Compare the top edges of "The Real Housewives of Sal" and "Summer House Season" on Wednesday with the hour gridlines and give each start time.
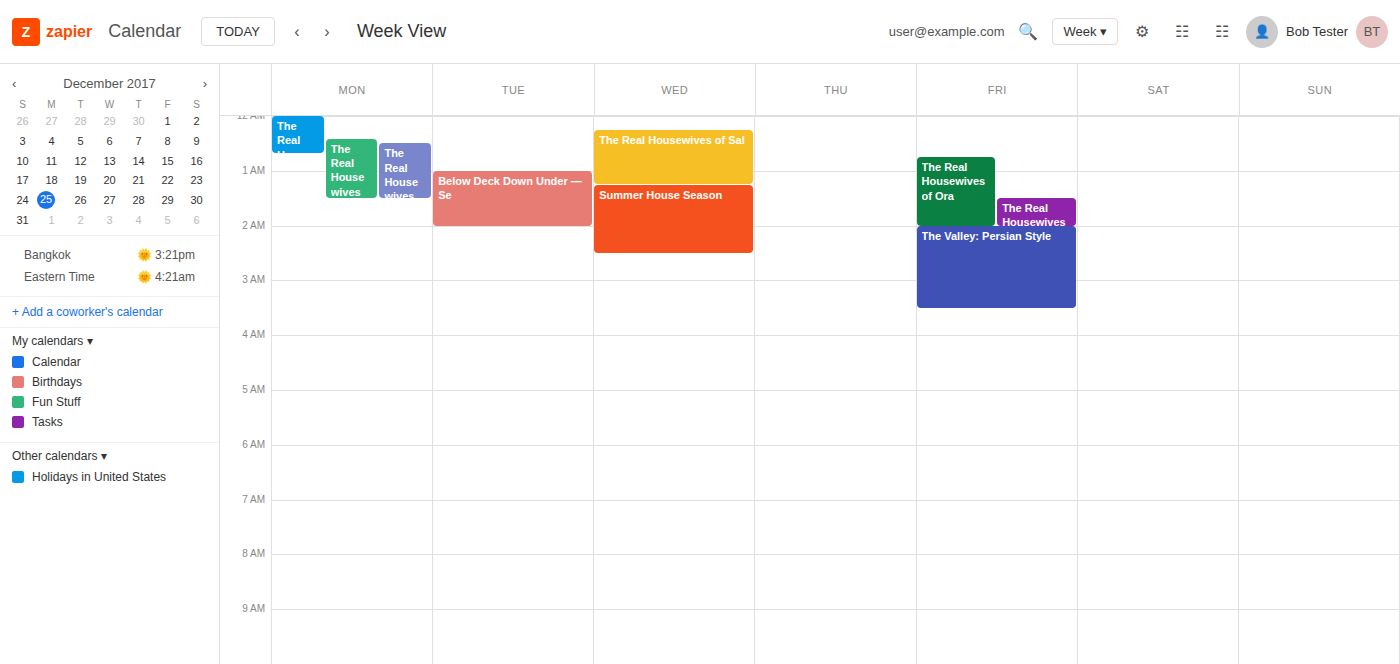
"The Real Housewives of Sal": 12:15 AM, neither: a quarter of the way from the 12 AM line to the 1 AM line. "Summer House Season": 1:15 AM, neither: a quarter of the way from the 1 AM line to the 2 AM line.